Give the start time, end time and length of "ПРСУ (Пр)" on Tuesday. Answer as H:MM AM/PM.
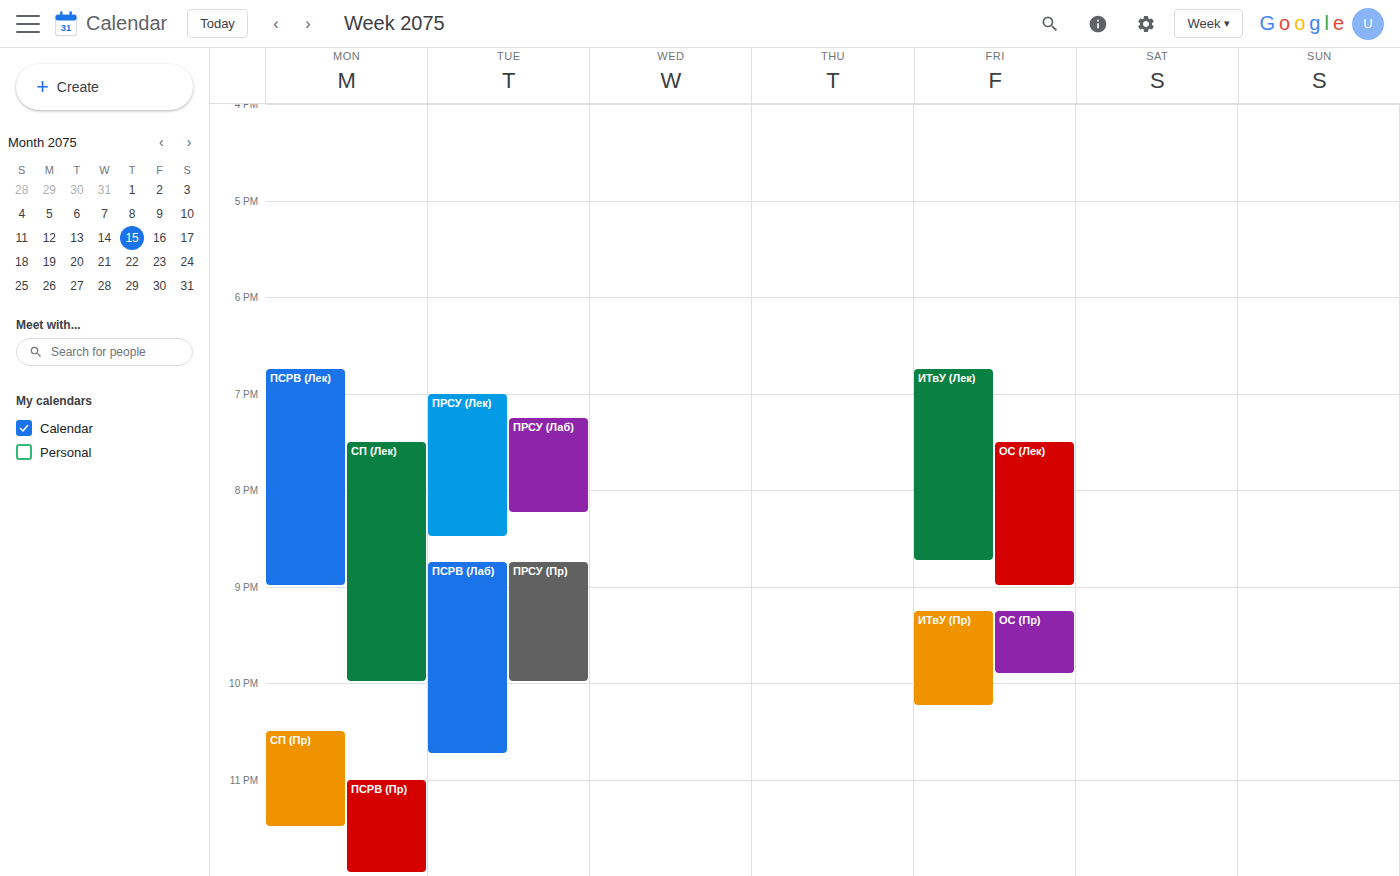
8:45 PM to 10:00 PM, 1 hour 15 minutes